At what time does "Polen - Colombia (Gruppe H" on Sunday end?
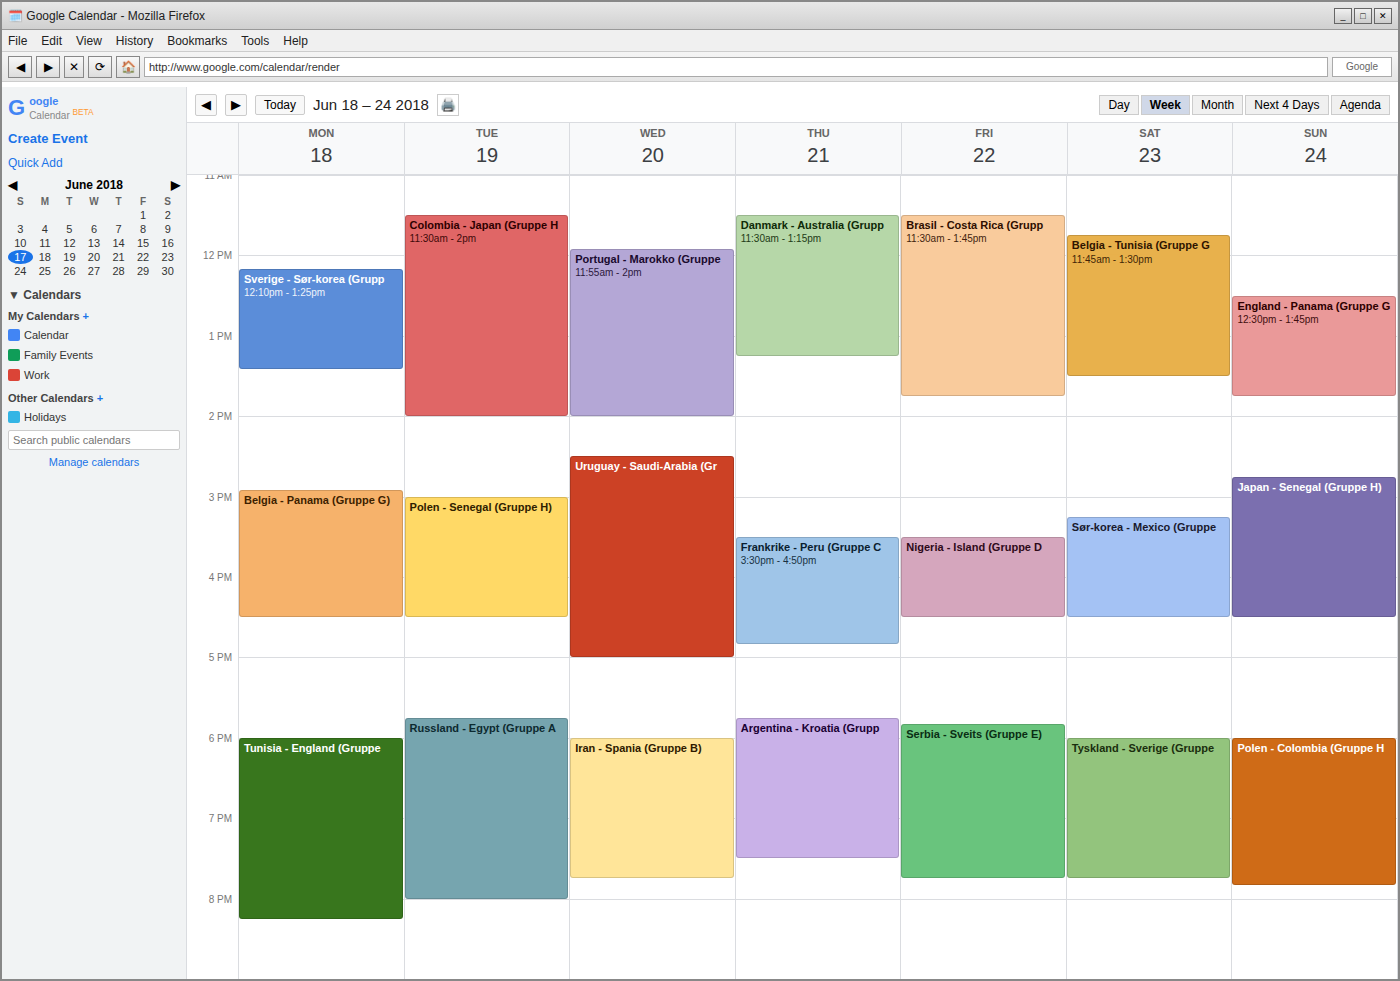
7:50 PM